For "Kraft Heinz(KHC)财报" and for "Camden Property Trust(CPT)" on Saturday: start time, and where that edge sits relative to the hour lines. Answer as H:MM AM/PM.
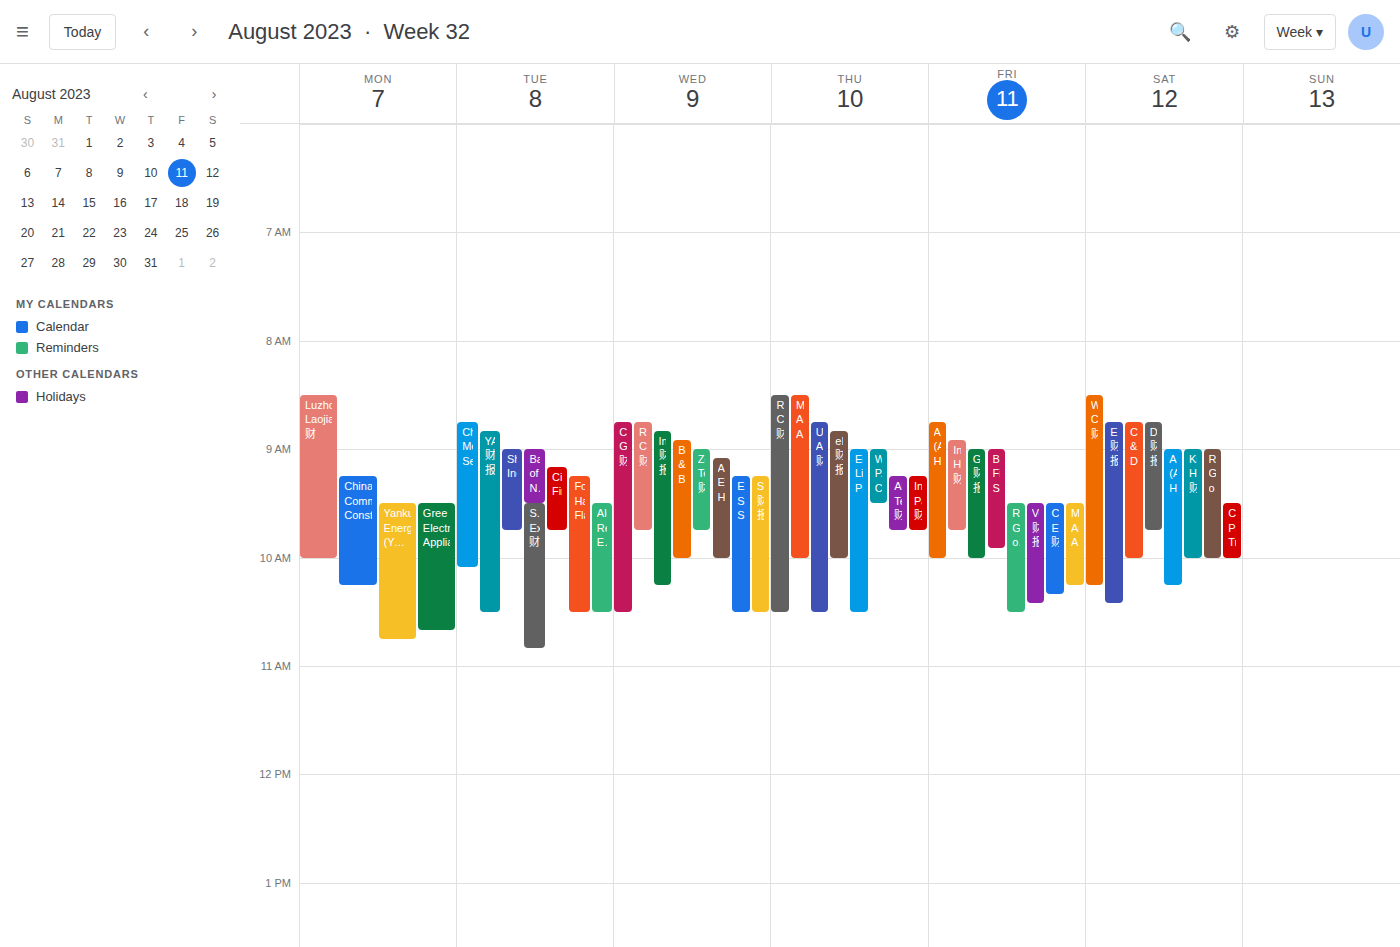
"Kraft Heinz(KHC)财报": 9:00 AM, exactly on the 9 AM line. "Camden Property Trust(CPT)": 9:30 AM, halfway between the 9 AM and 10 AM lines.